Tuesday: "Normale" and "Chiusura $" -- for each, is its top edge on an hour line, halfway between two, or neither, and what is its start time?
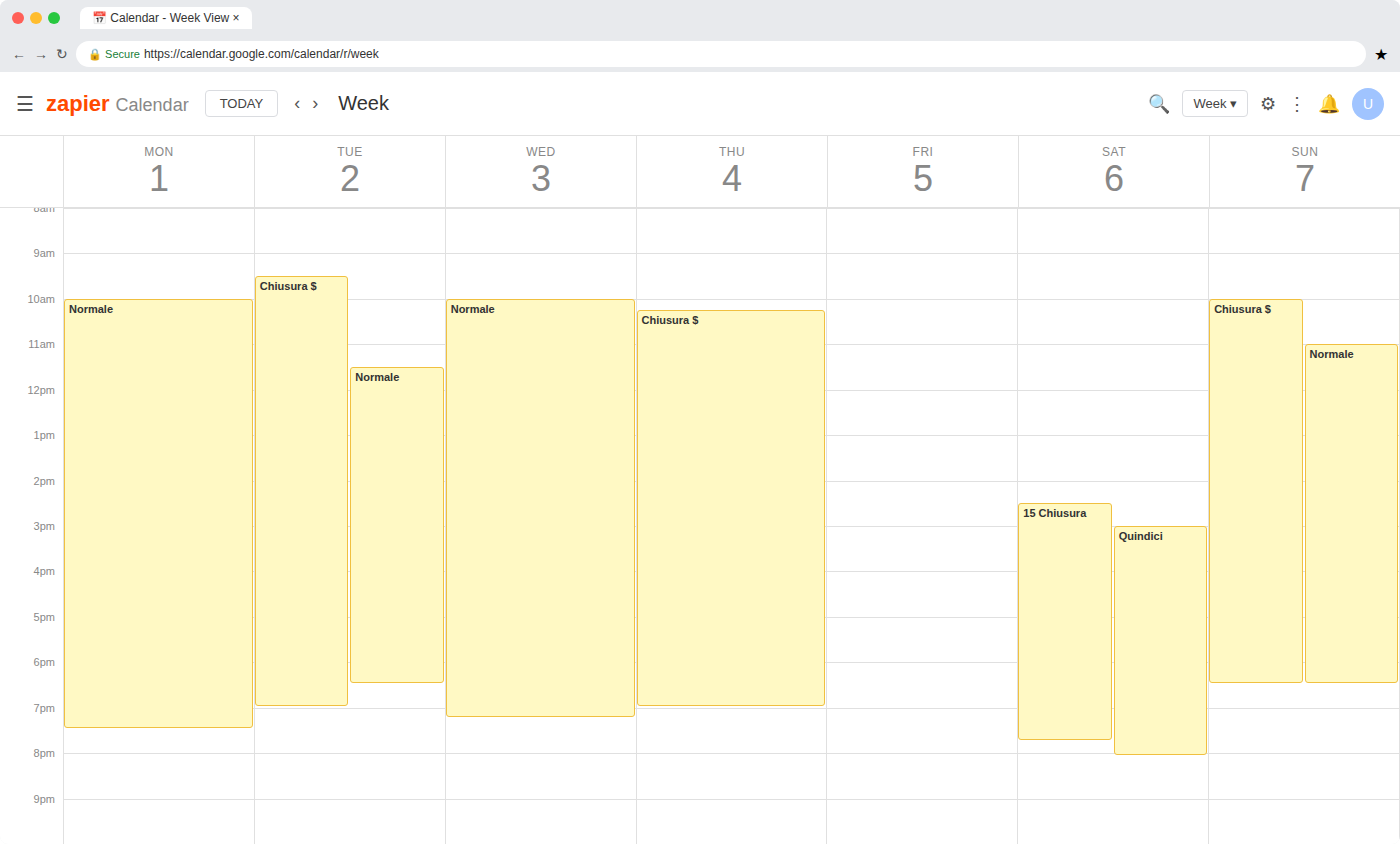
"Normale": 11:30, halfway between the 11:00 and 12:00 lines. "Chiusura $": 09:30, halfway between the 09:00 and 10:00 lines.